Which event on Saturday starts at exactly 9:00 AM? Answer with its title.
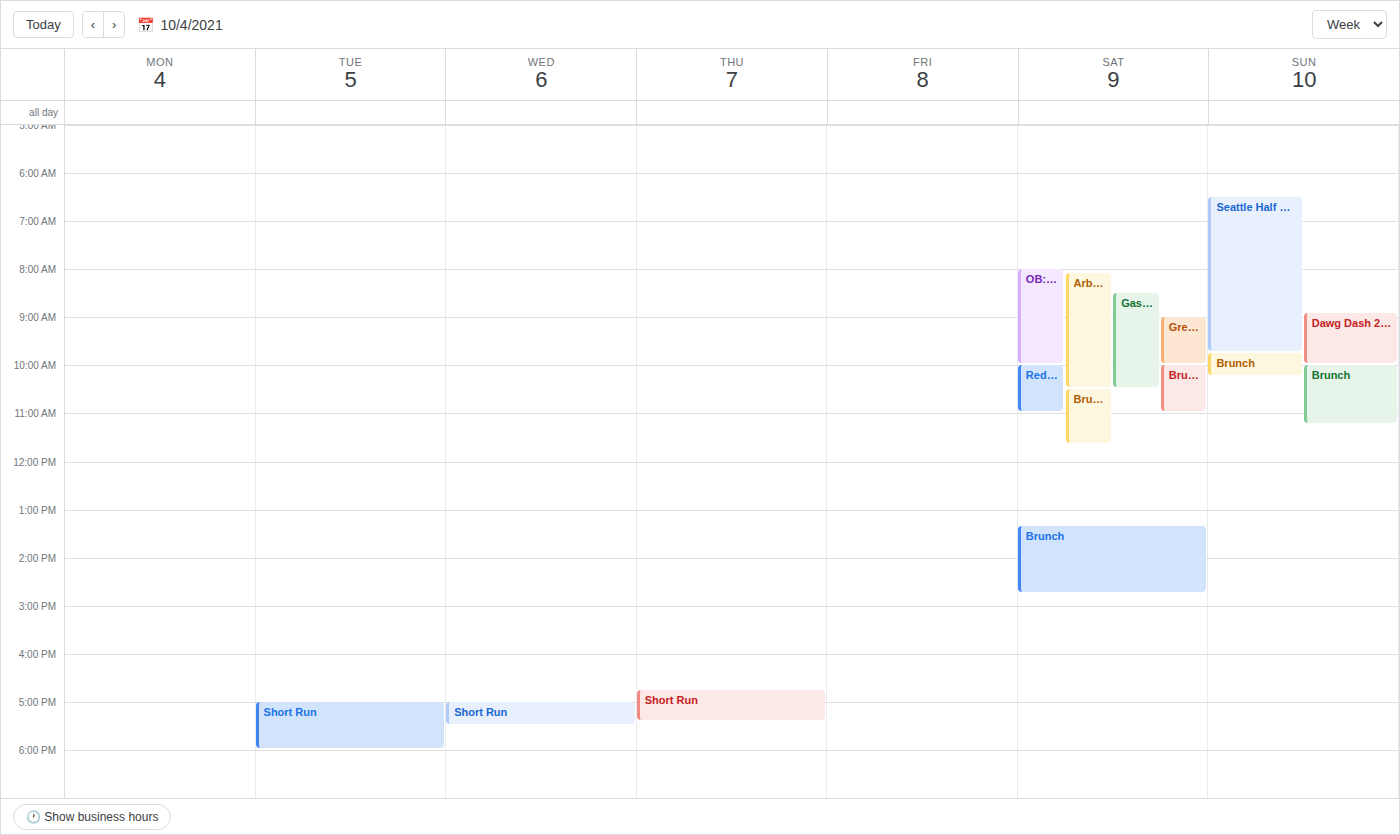
"Green Lake Loop"